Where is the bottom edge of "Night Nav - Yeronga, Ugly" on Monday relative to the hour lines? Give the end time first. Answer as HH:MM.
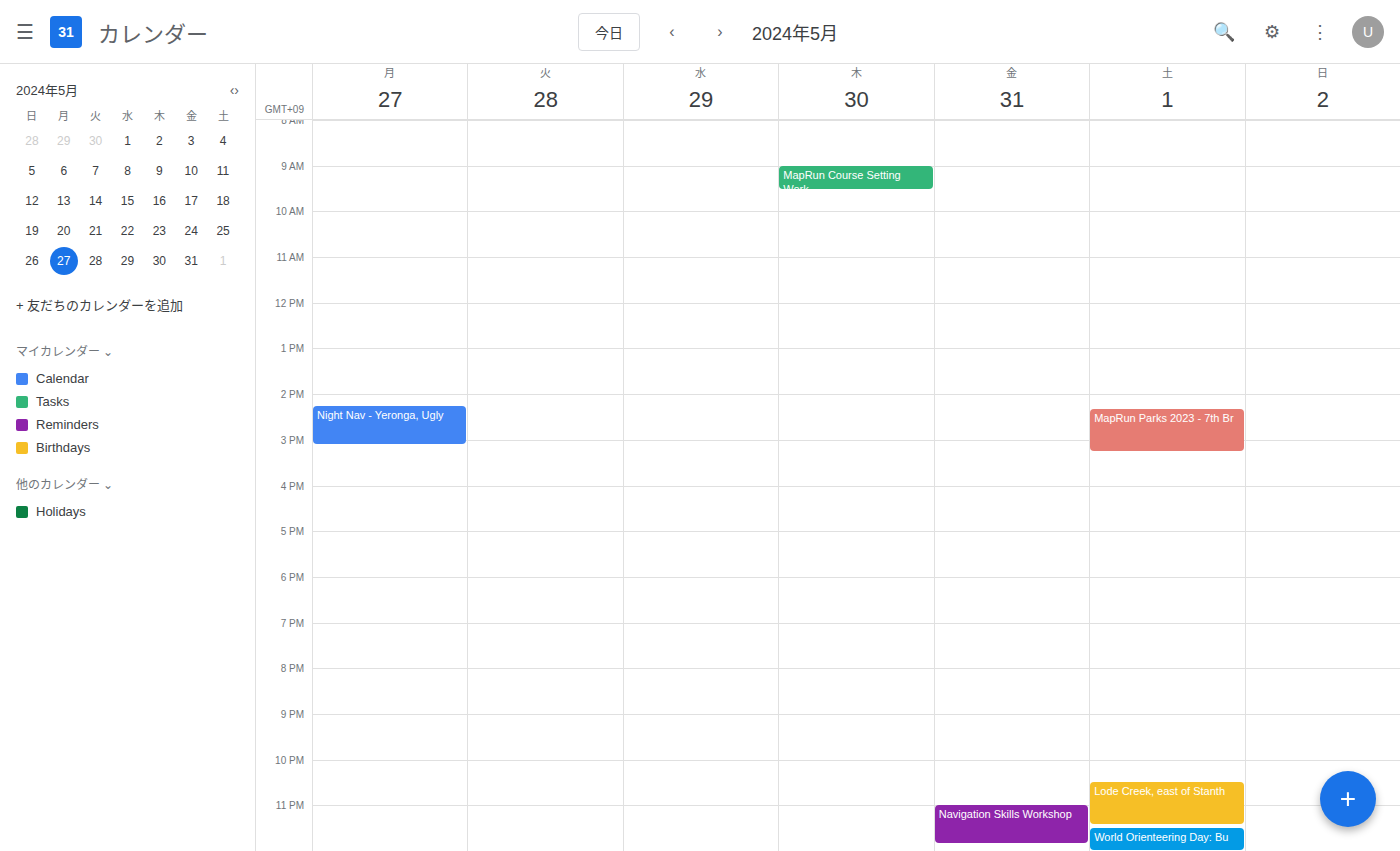
15:05 -- neither: 5 minutes below the 15:00 line and 55 minutes above the 16:00 line.